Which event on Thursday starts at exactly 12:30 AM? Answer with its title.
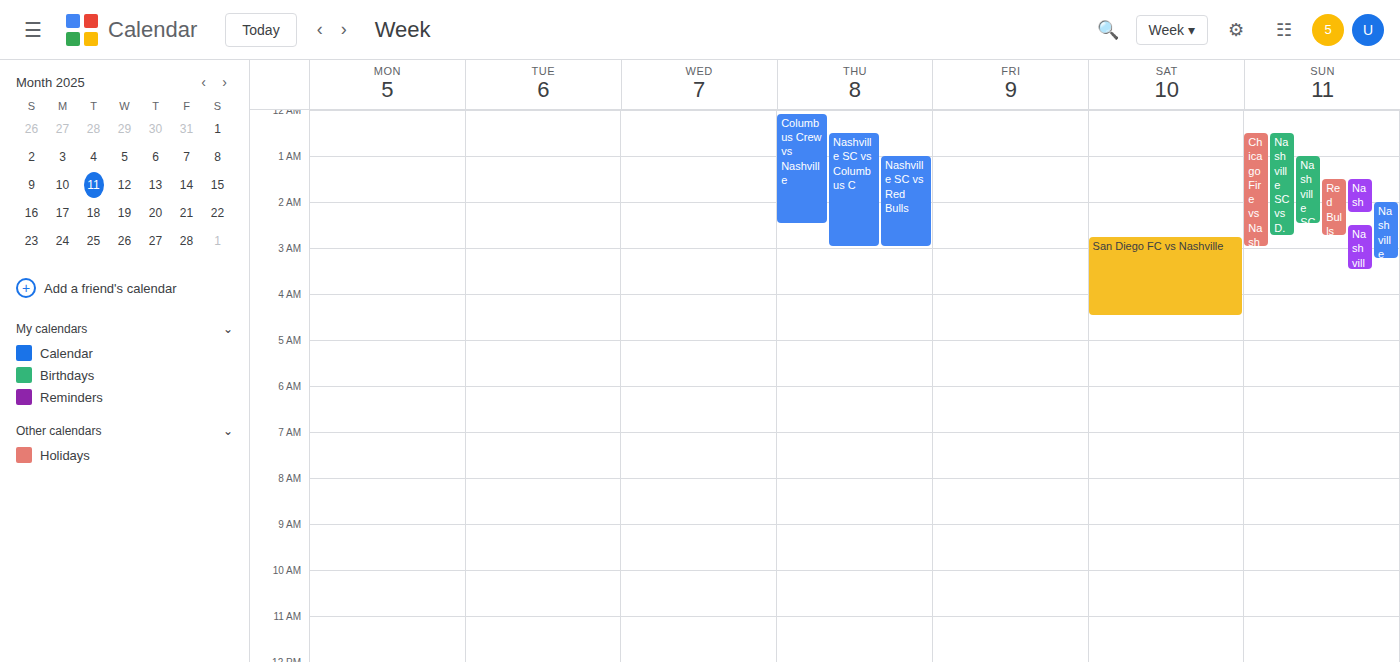
"Nashville SC vs Columbus C"